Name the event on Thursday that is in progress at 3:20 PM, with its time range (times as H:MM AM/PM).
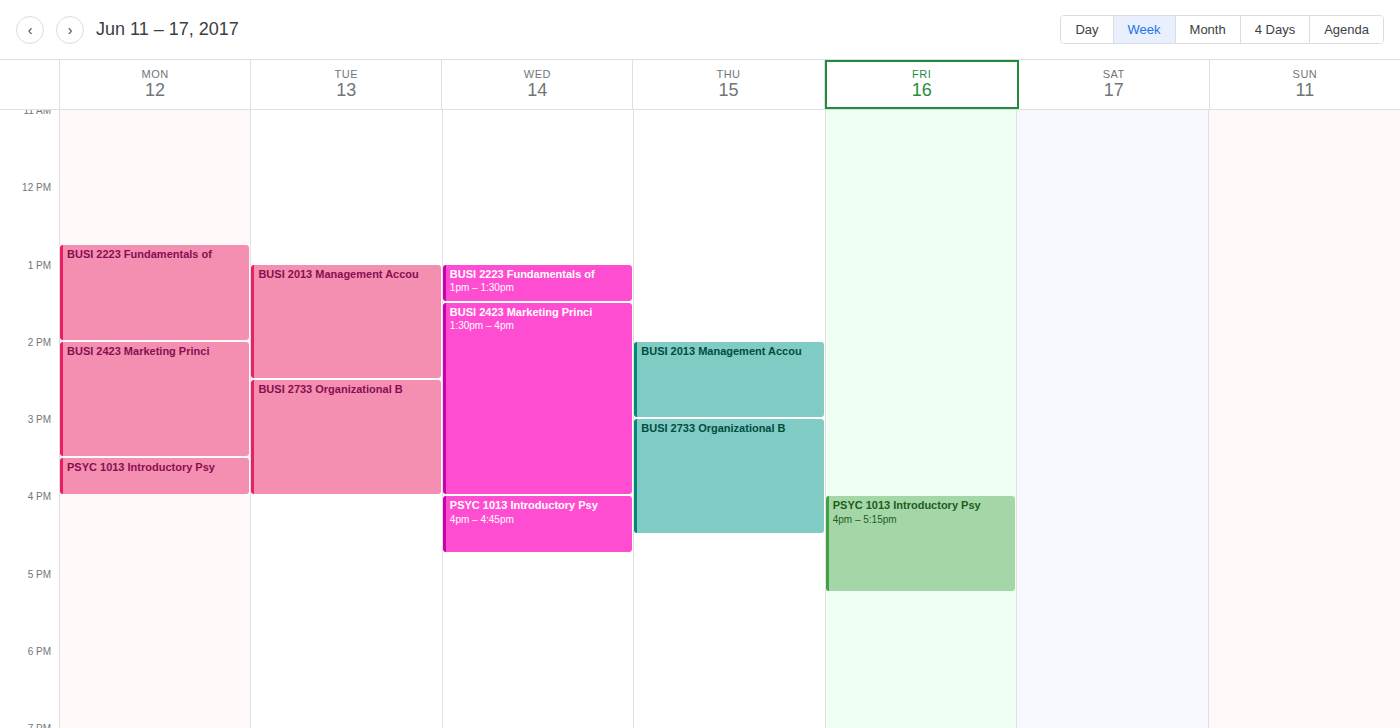
"BUSI 2733 Organizational B", 3:00 PM to 4:30 PM